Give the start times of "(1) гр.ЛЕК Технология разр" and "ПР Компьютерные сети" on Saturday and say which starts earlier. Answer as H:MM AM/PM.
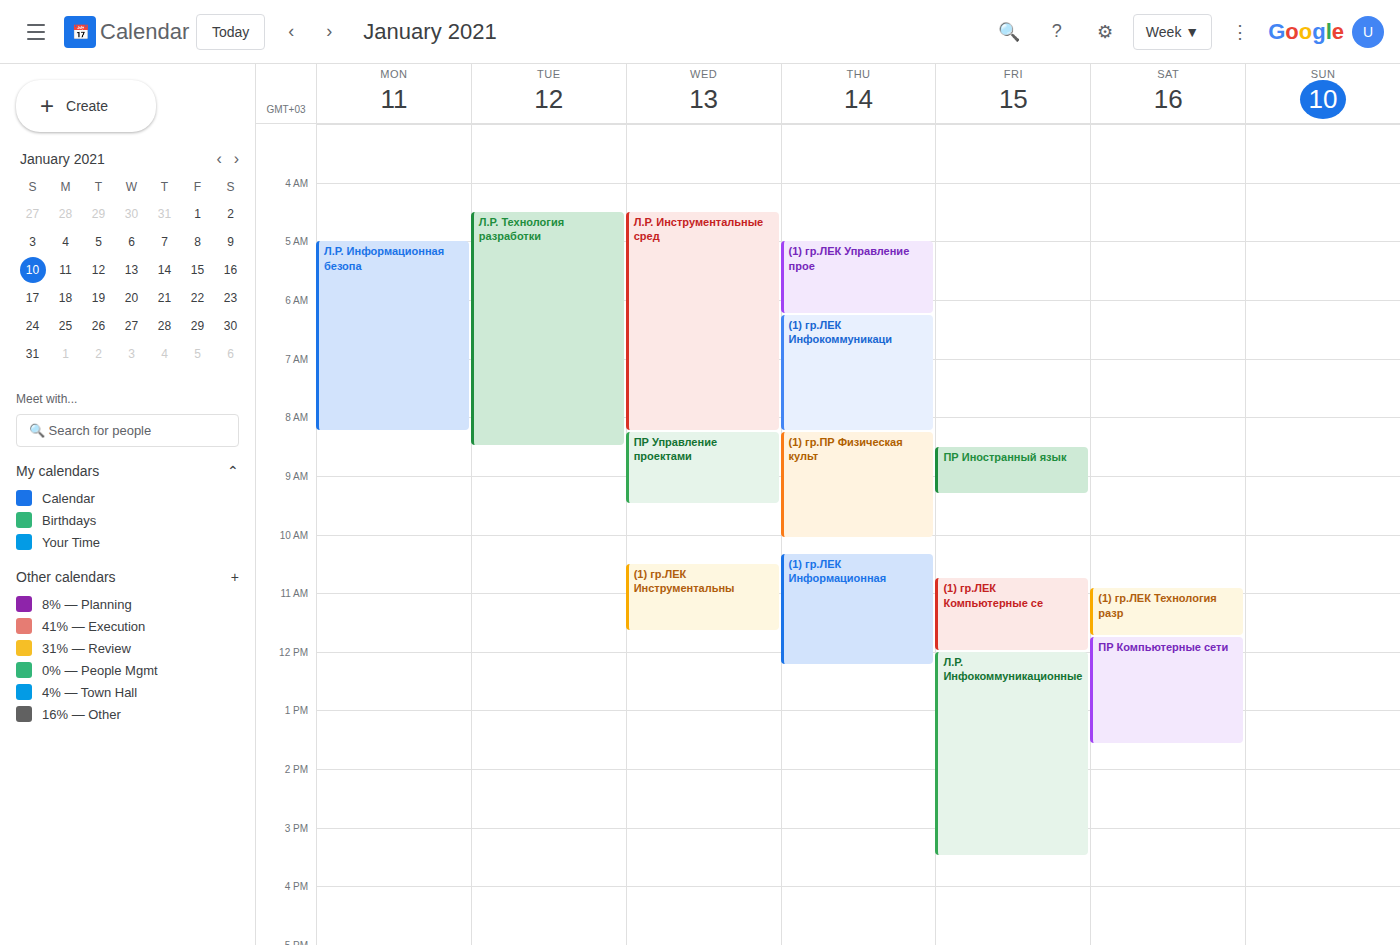
"(1) гр.ЛЕК Технология разр" 10:55 AM; "ПР Компьютерные сети" 11:45 AM.